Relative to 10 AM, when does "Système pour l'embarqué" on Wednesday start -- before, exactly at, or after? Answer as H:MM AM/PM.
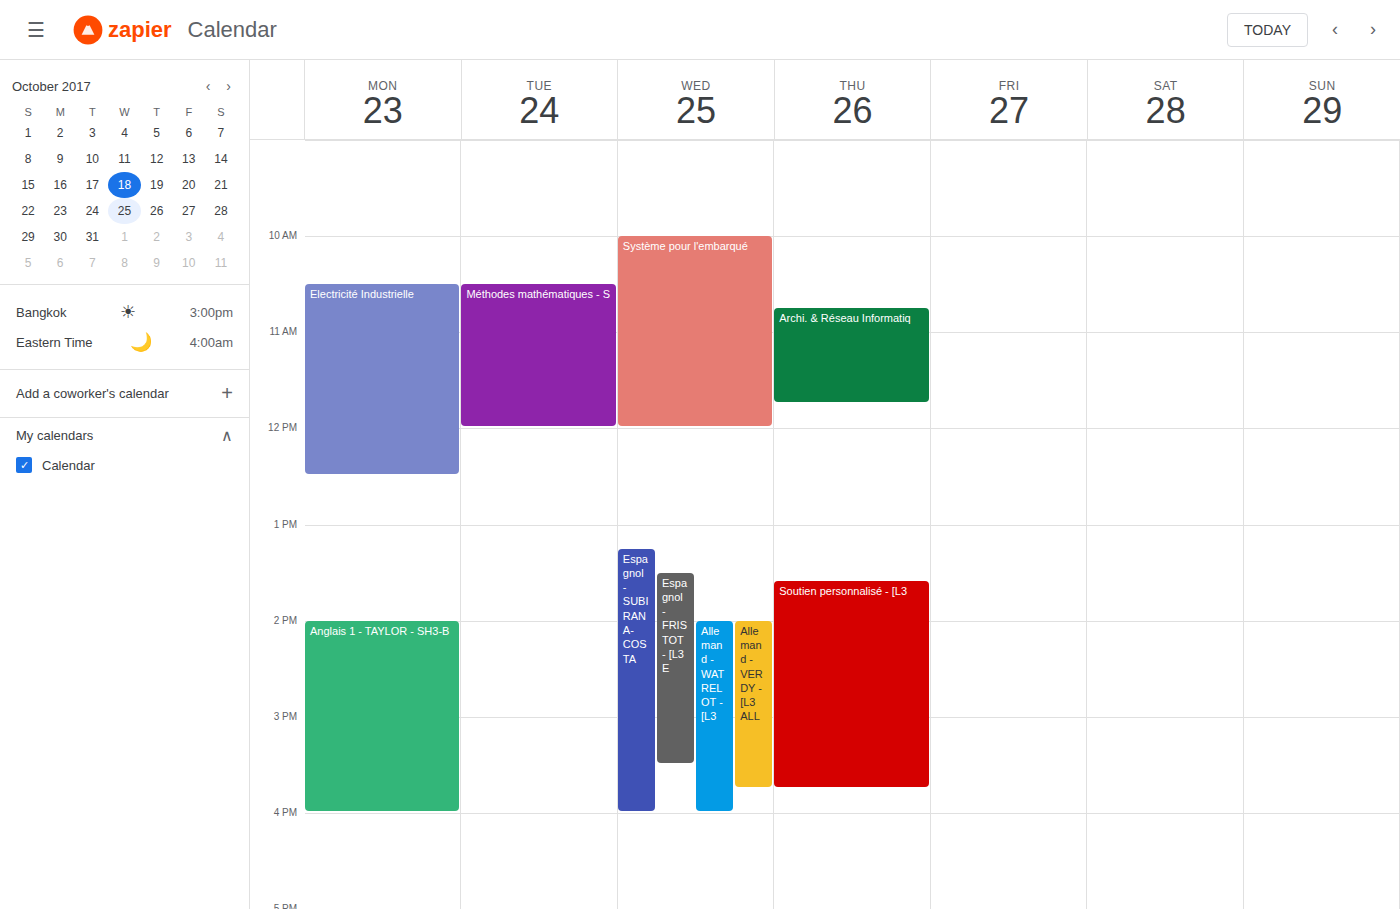
10:00 AM -- exactly at 10 AM, on the 10 AM line.